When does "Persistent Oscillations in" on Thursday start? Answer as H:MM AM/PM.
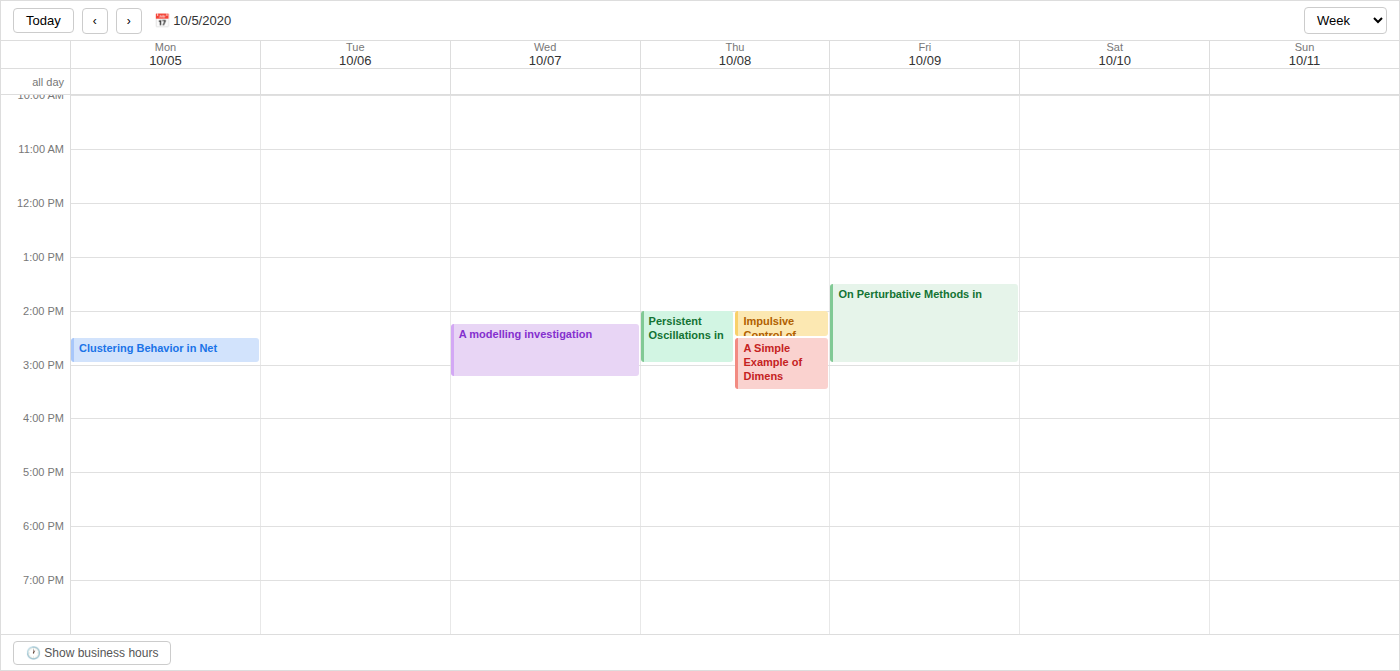
2:00 PM